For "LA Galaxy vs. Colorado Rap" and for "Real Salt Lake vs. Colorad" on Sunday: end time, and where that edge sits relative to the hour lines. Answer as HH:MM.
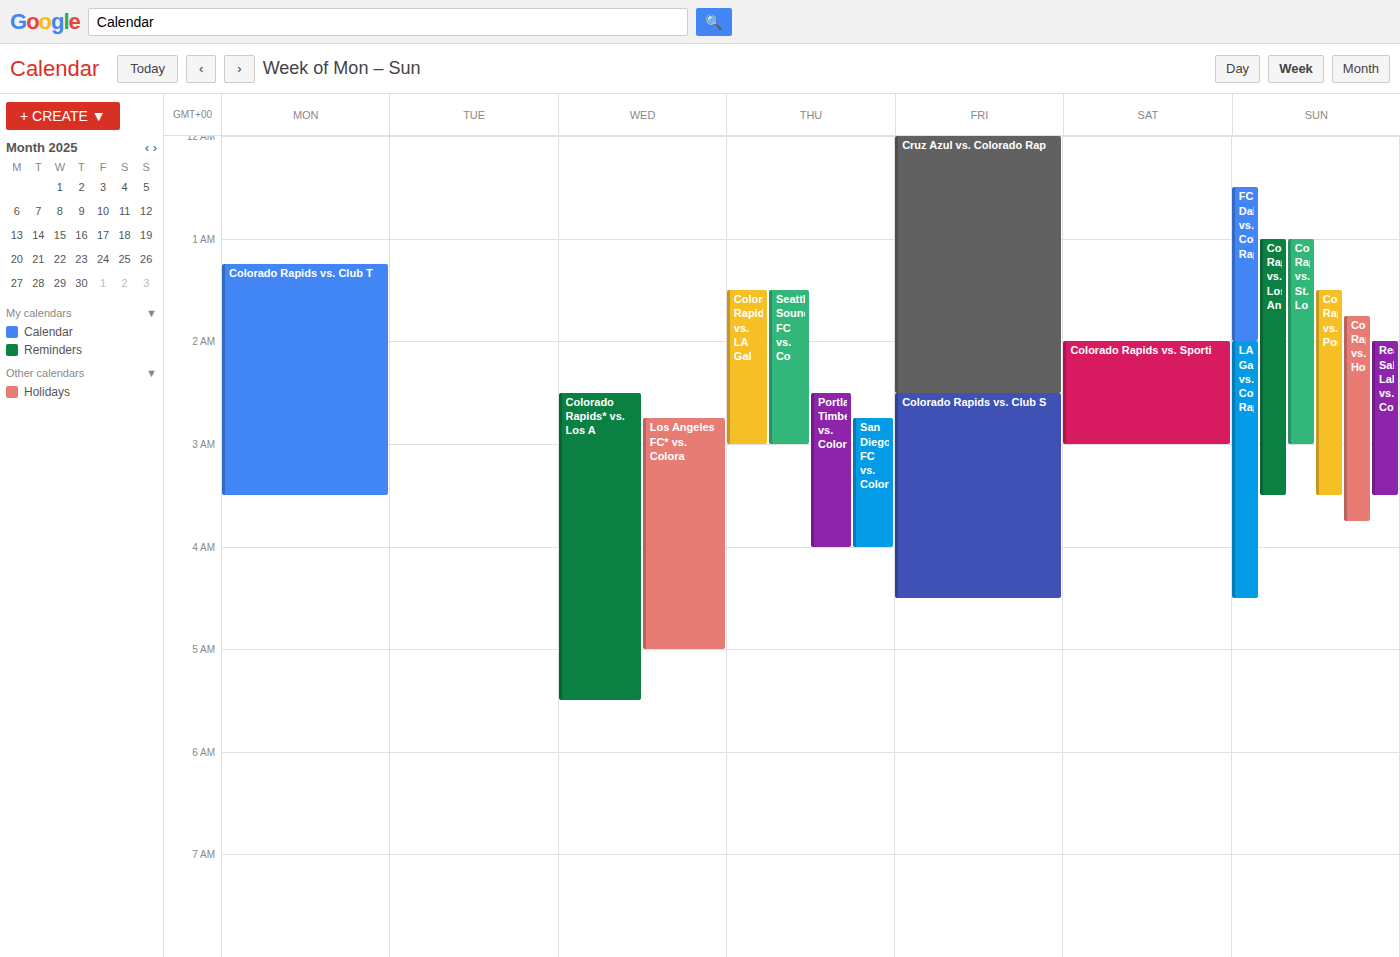
"LA Galaxy vs. Colorado Rap": 04:30, halfway between the 04:00 and 05:00 lines. "Real Salt Lake vs. Colorad": 03:30, halfway between the 03:00 and 04:00 lines.